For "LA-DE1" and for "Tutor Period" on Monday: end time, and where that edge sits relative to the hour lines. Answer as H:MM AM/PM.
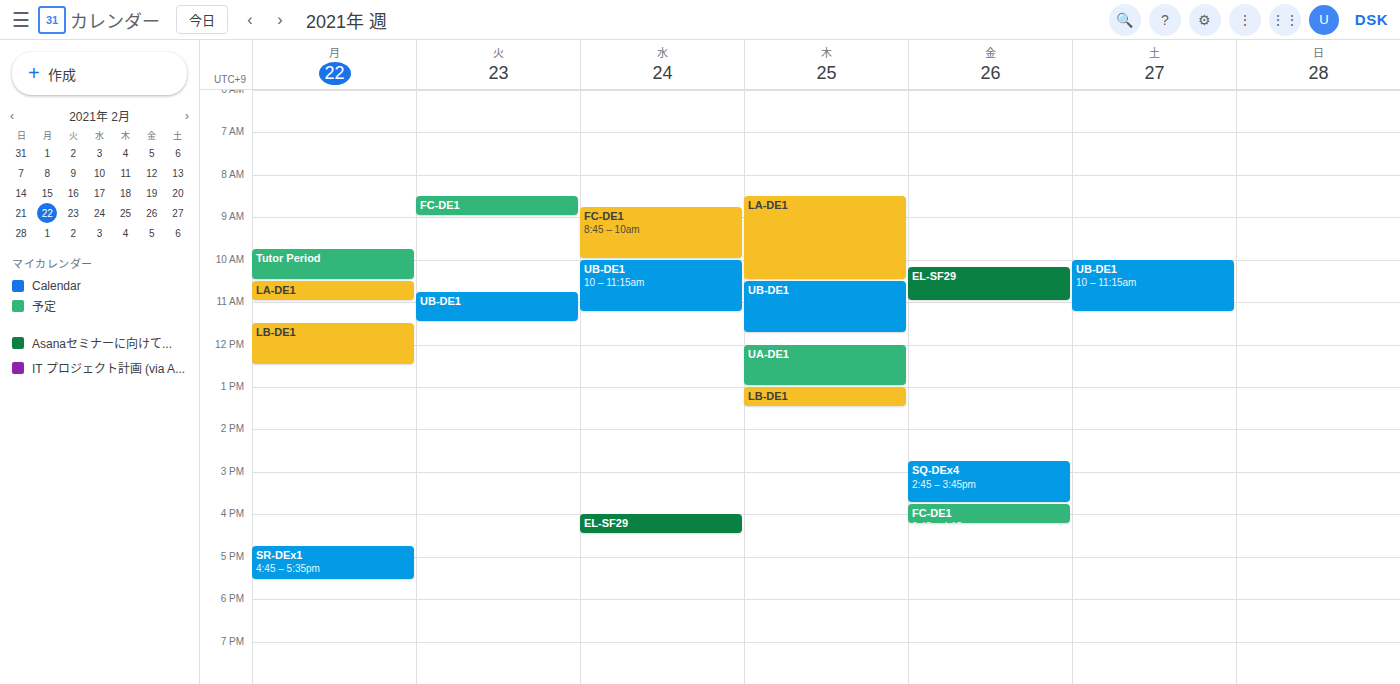
"LA-DE1": 11:00 AM, exactly on the 11 AM line. "Tutor Period": 10:30 AM, halfway between the 10 AM and 11 AM lines.